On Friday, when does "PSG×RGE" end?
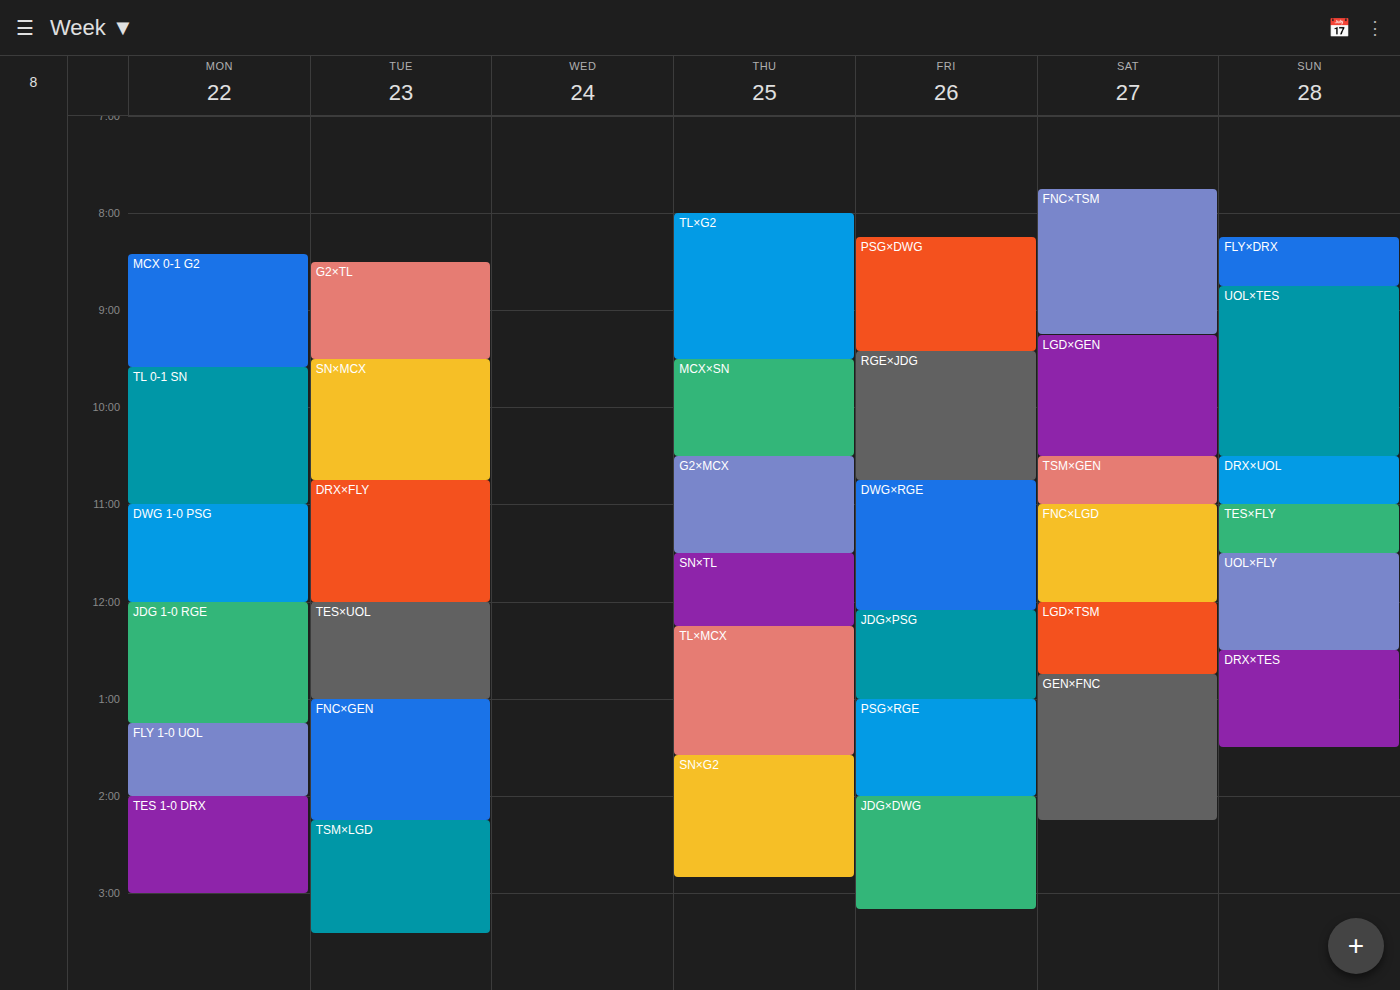
14:00